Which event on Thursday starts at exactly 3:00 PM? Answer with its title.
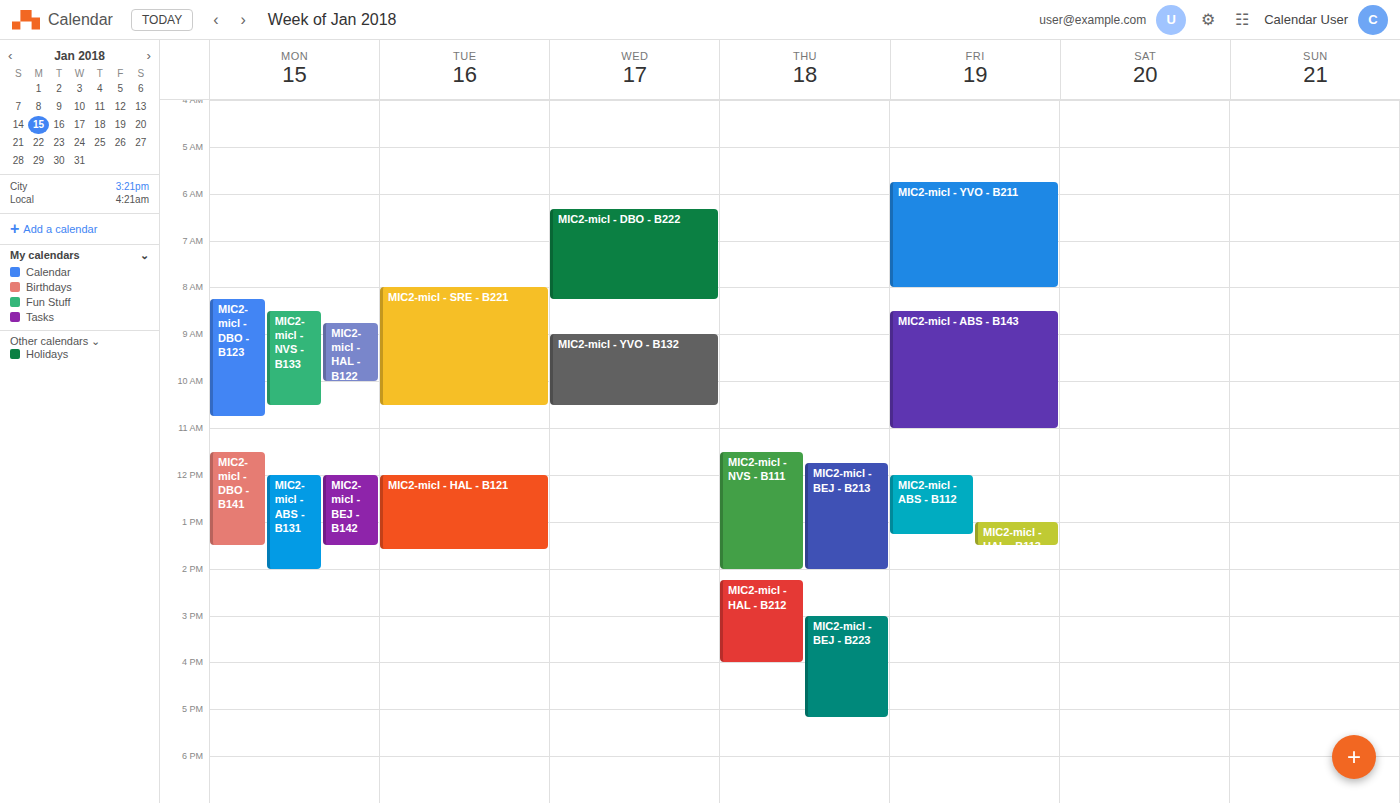
"MIC2-micl - BEJ - B223"